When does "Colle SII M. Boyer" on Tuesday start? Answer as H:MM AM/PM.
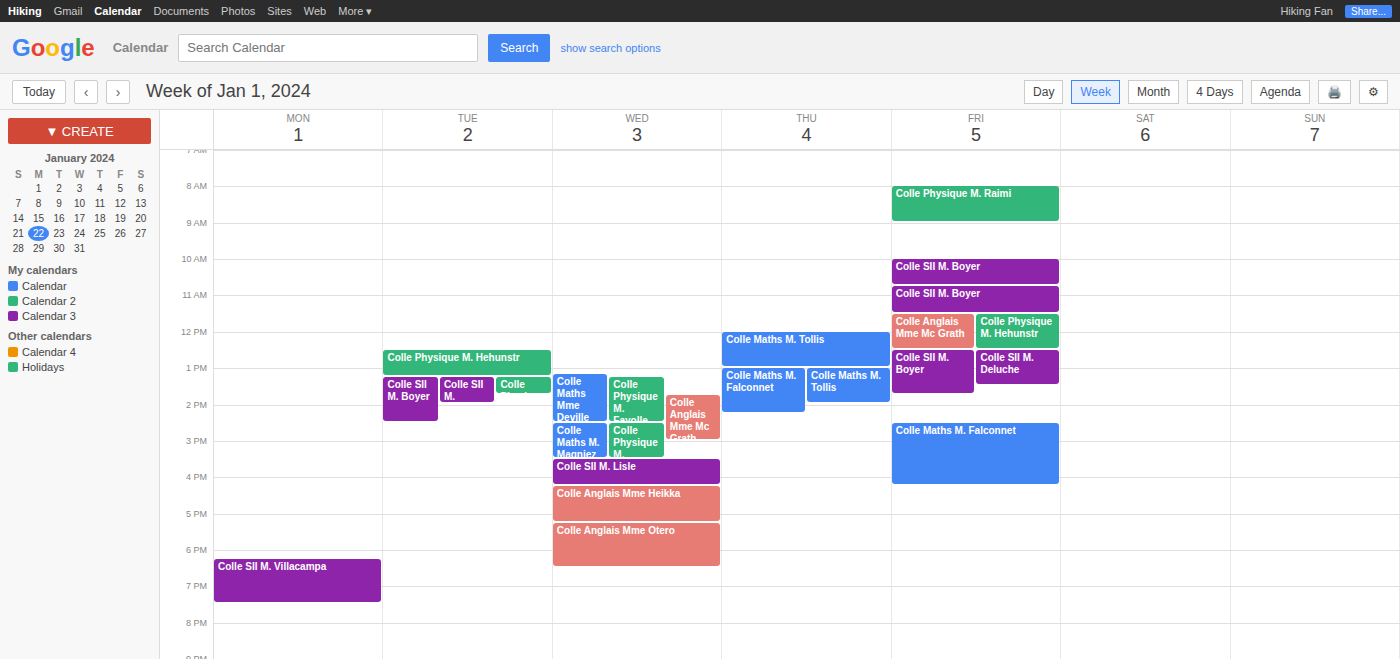
1:15 PM